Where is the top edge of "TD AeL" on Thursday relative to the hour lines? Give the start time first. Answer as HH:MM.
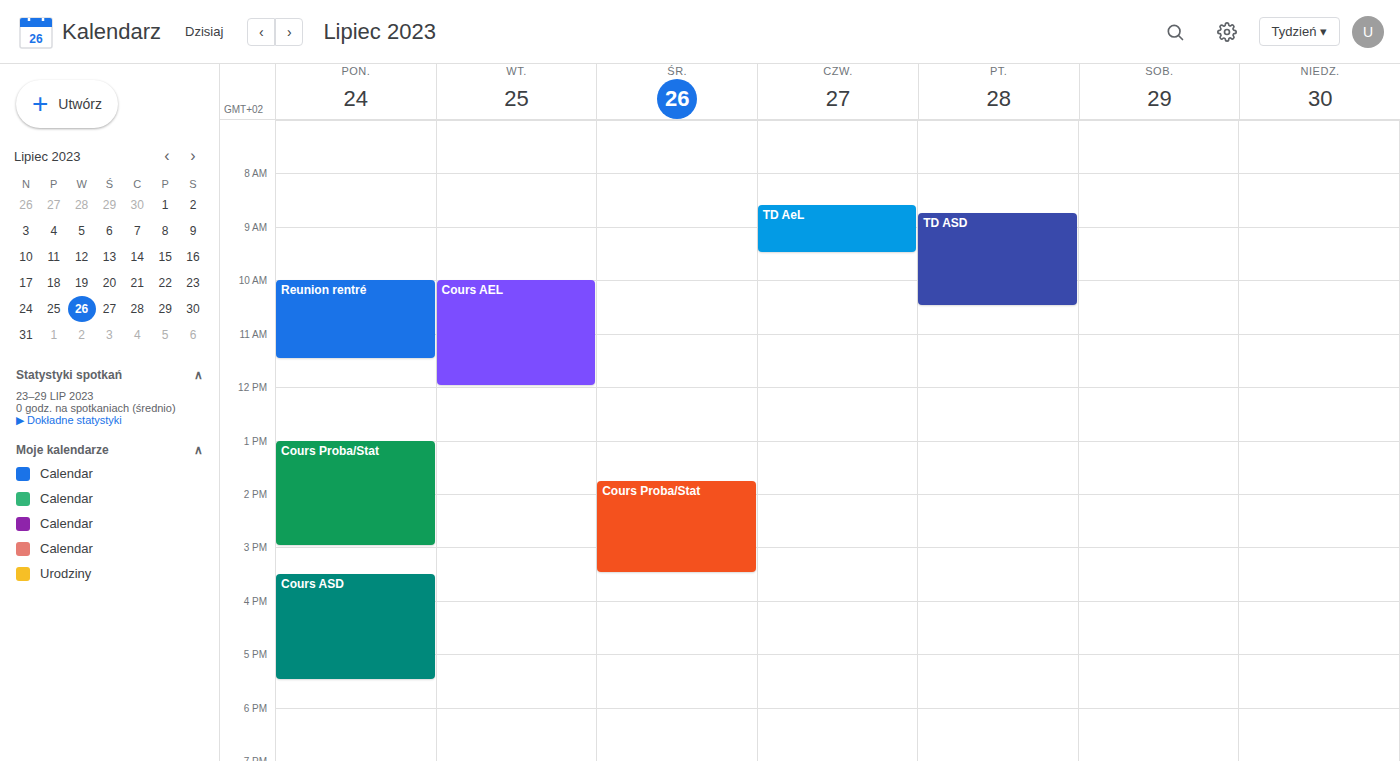
08:35 -- neither: 35 minutes below the 08:00 line and 25 minutes above the 09:00 line.